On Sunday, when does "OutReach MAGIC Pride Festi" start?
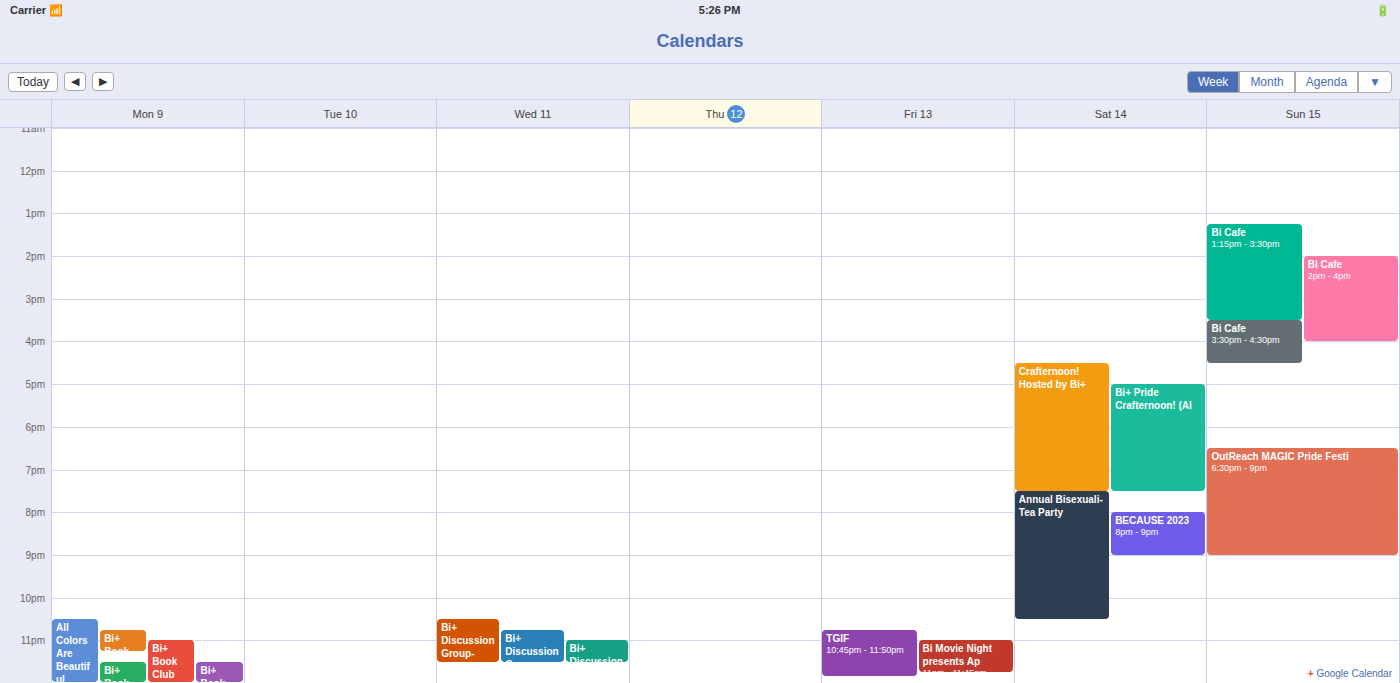
6:30 PM